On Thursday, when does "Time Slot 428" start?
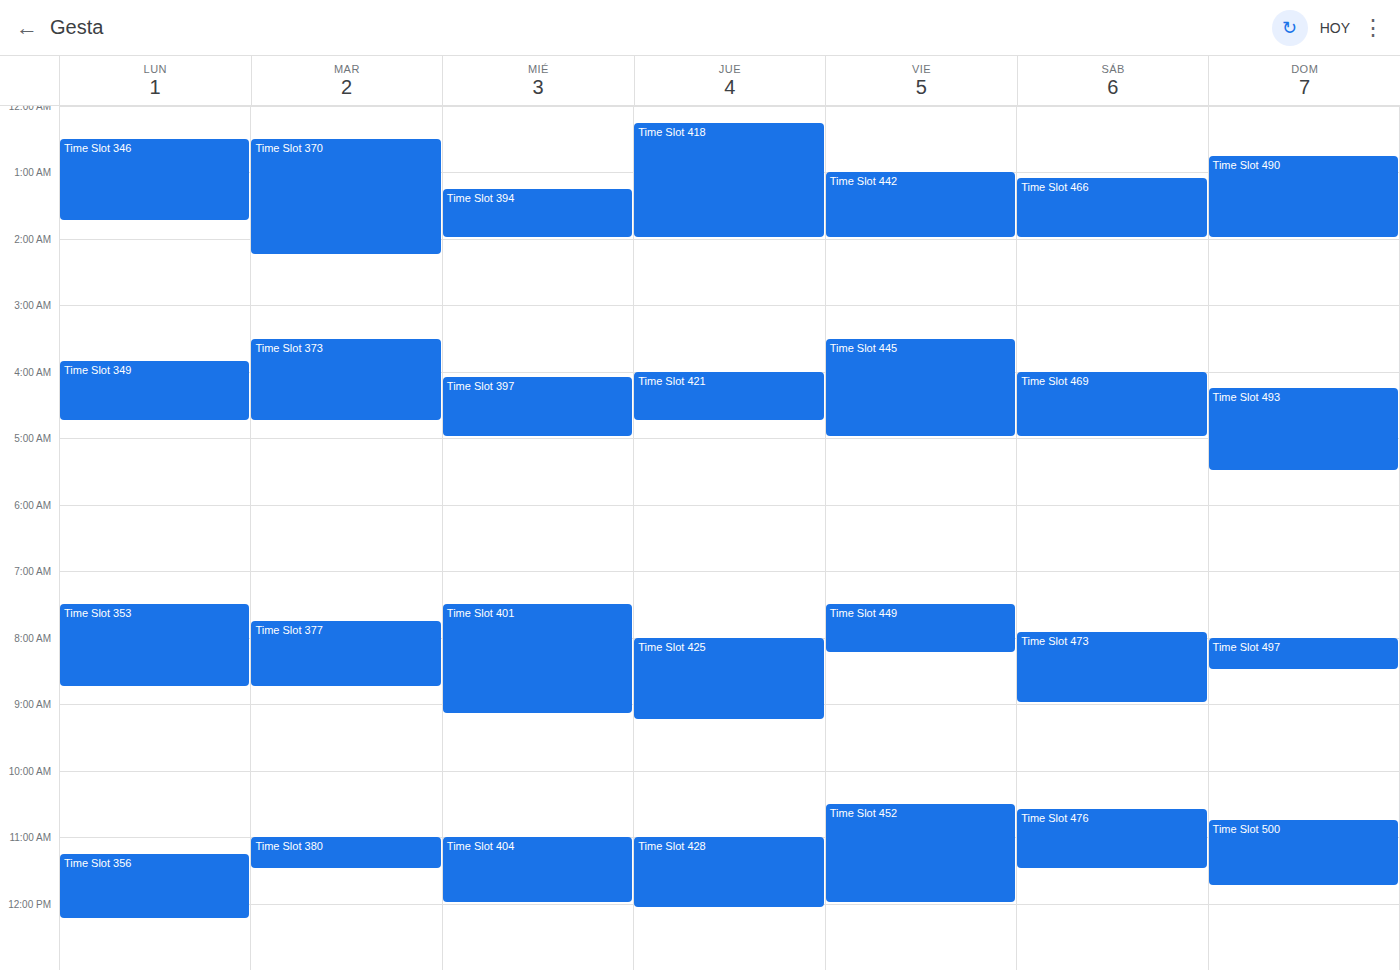
11:00 AM